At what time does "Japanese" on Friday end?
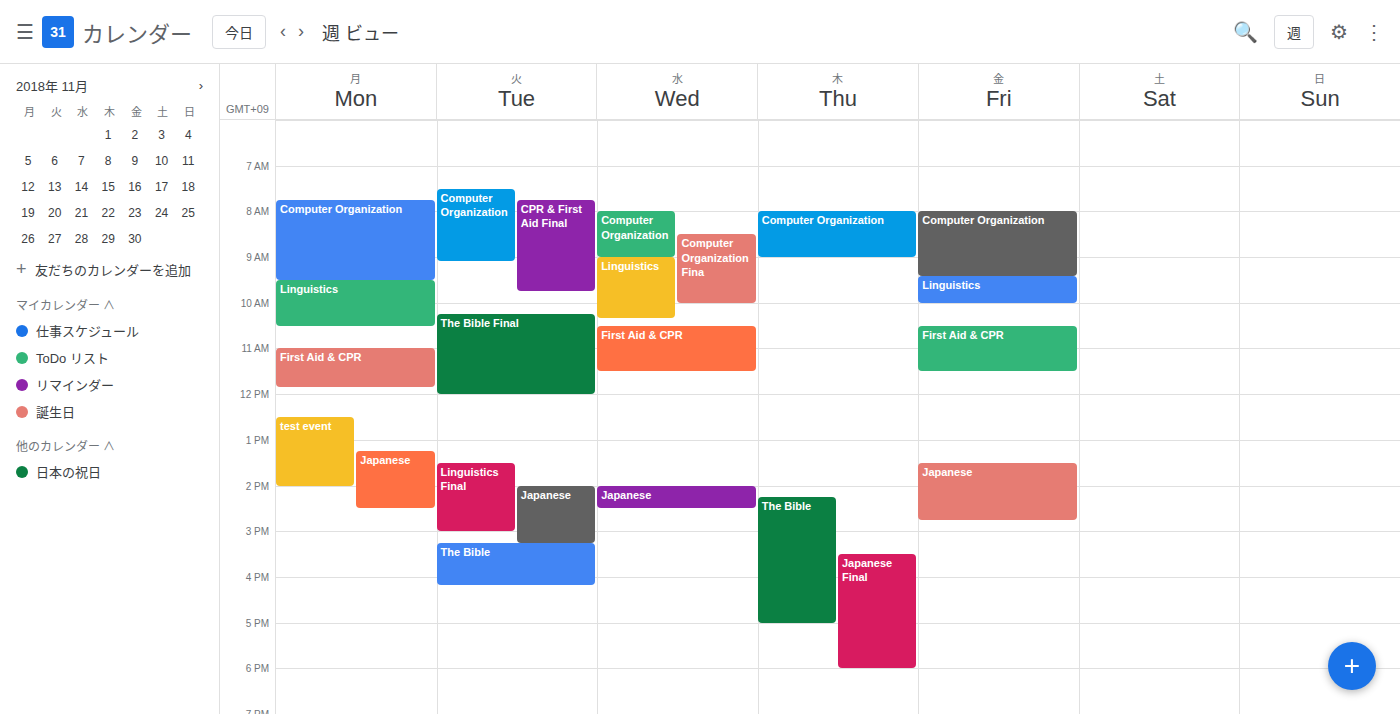
2:45 PM